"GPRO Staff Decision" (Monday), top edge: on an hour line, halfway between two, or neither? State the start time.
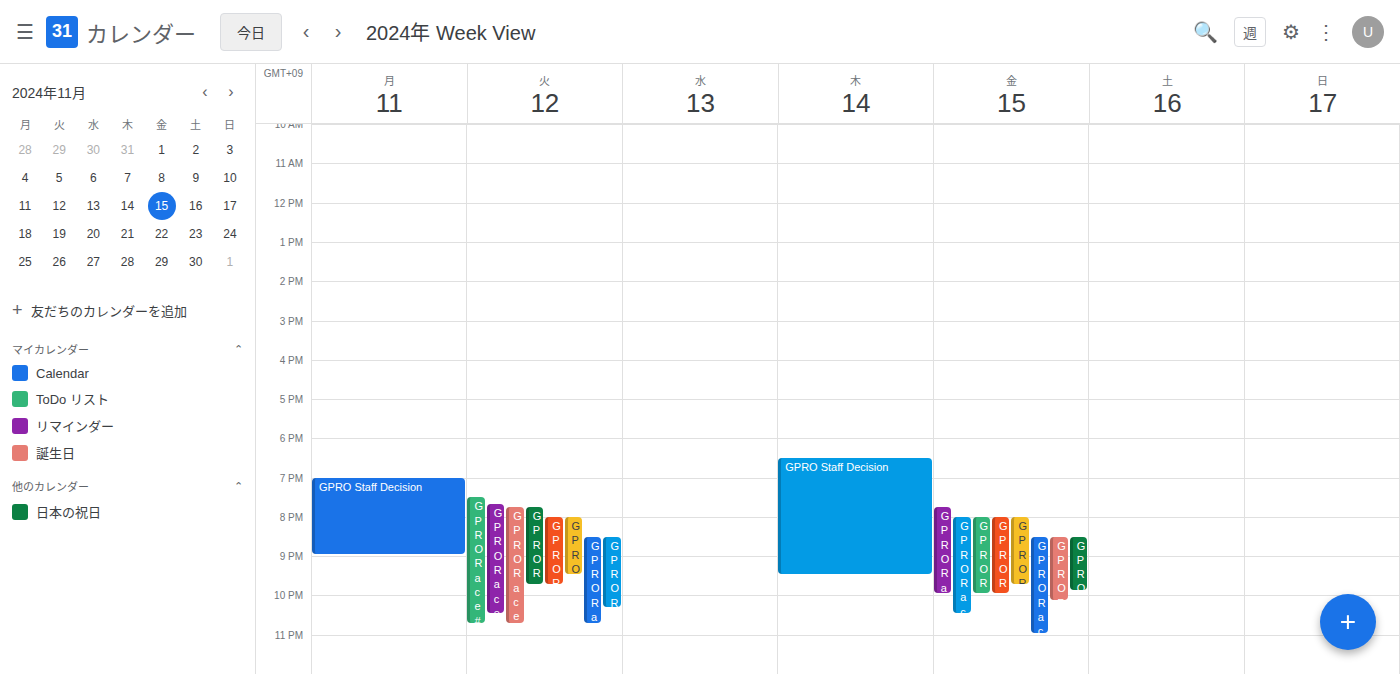
19:00 -- exactly on the 19:00 line.